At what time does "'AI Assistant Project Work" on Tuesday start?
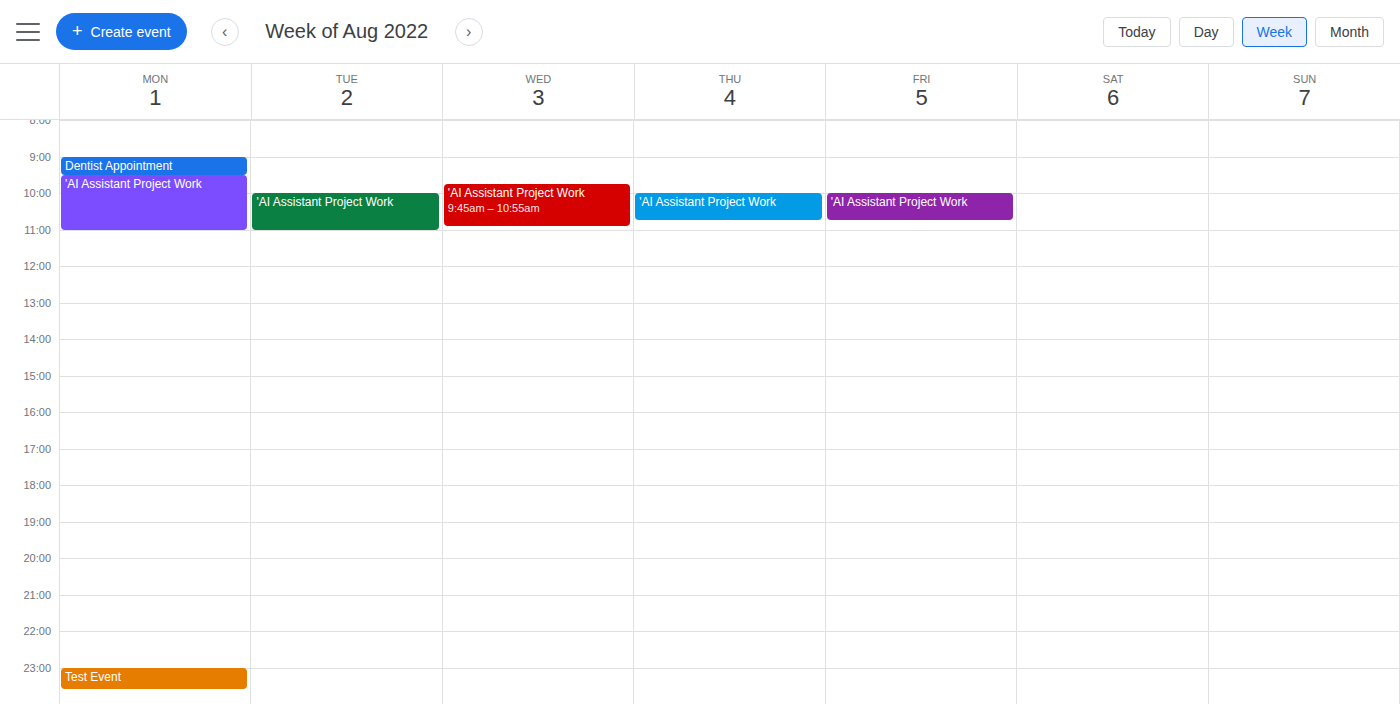
10:00 AM